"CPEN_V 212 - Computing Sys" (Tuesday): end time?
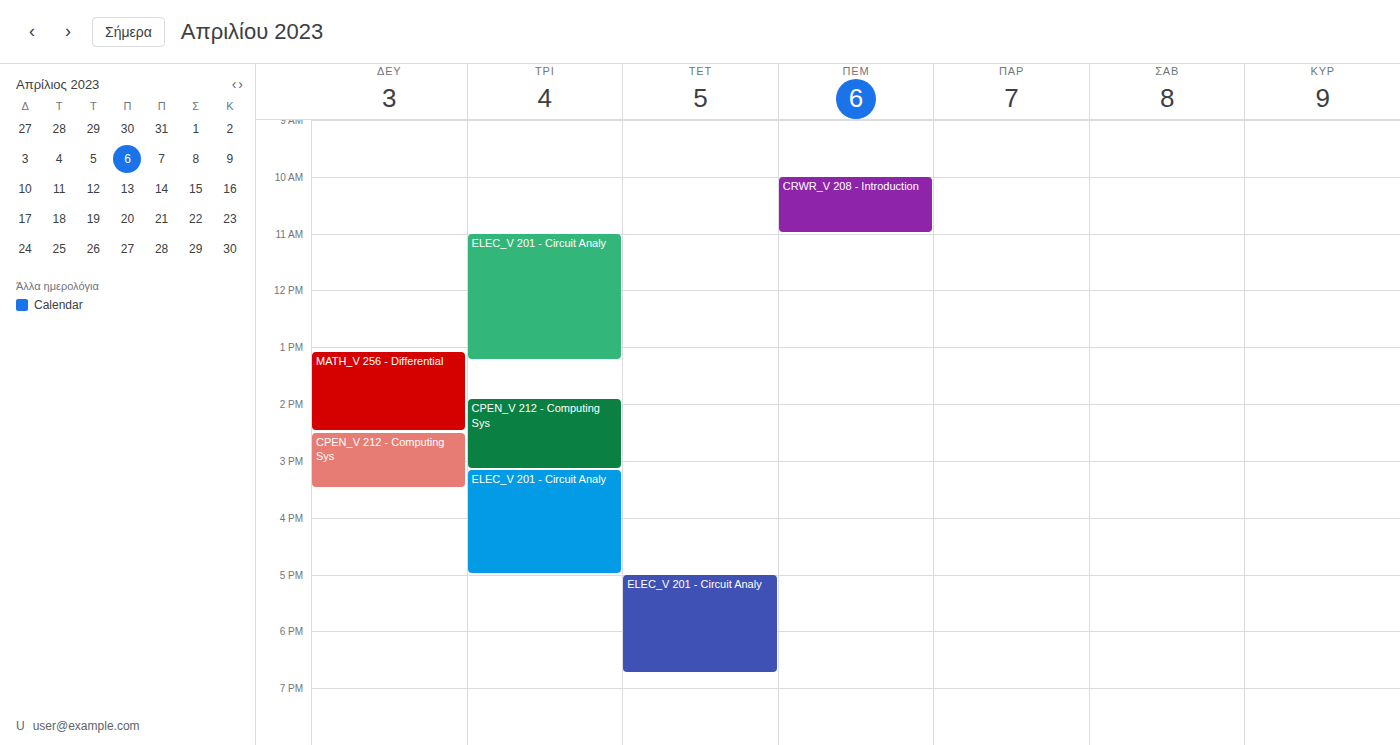
3:10 PM